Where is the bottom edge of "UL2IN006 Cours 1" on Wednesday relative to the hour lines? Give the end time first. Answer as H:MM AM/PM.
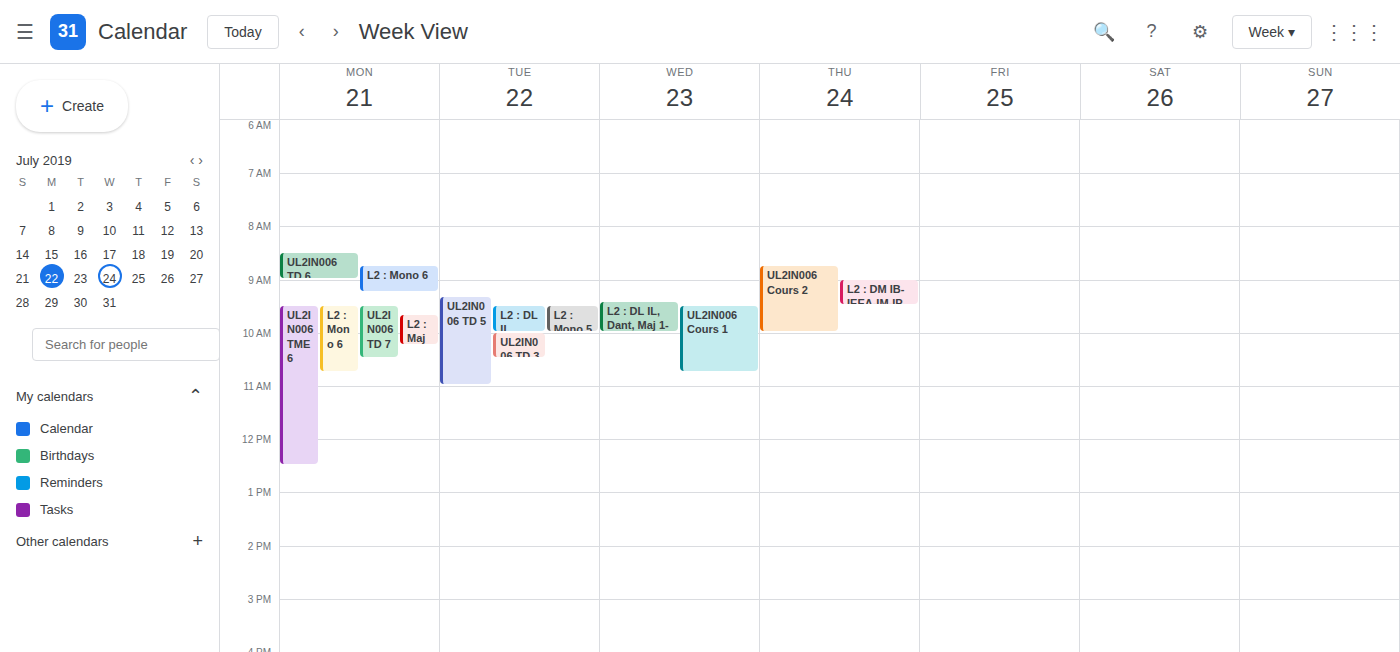
10:45 AM -- neither: three quarters of the way from the 10 AM line to the 11 AM line.